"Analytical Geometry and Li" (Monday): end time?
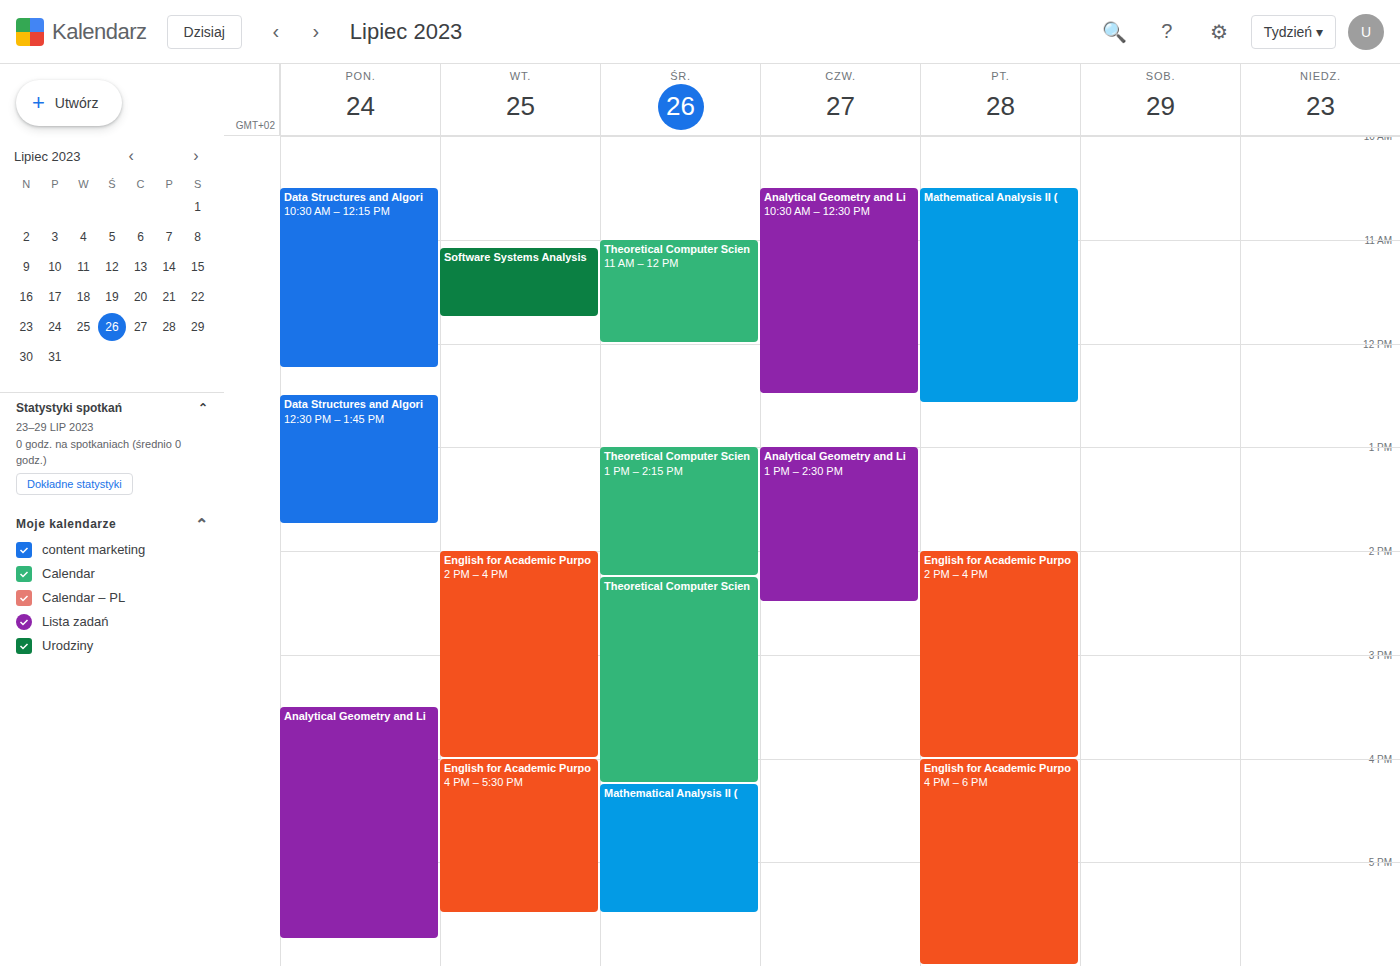
5:45 PM